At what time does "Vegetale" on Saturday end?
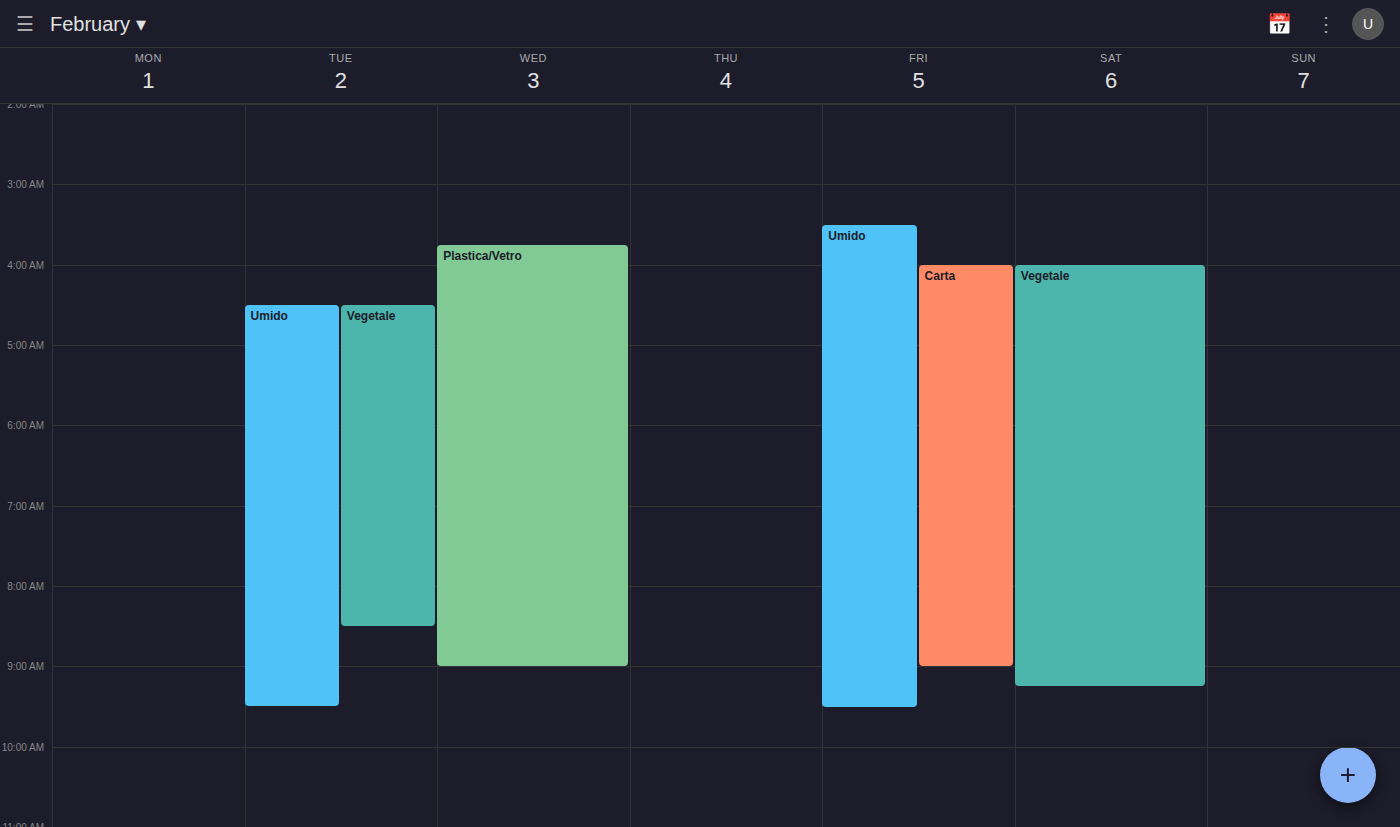
09:15